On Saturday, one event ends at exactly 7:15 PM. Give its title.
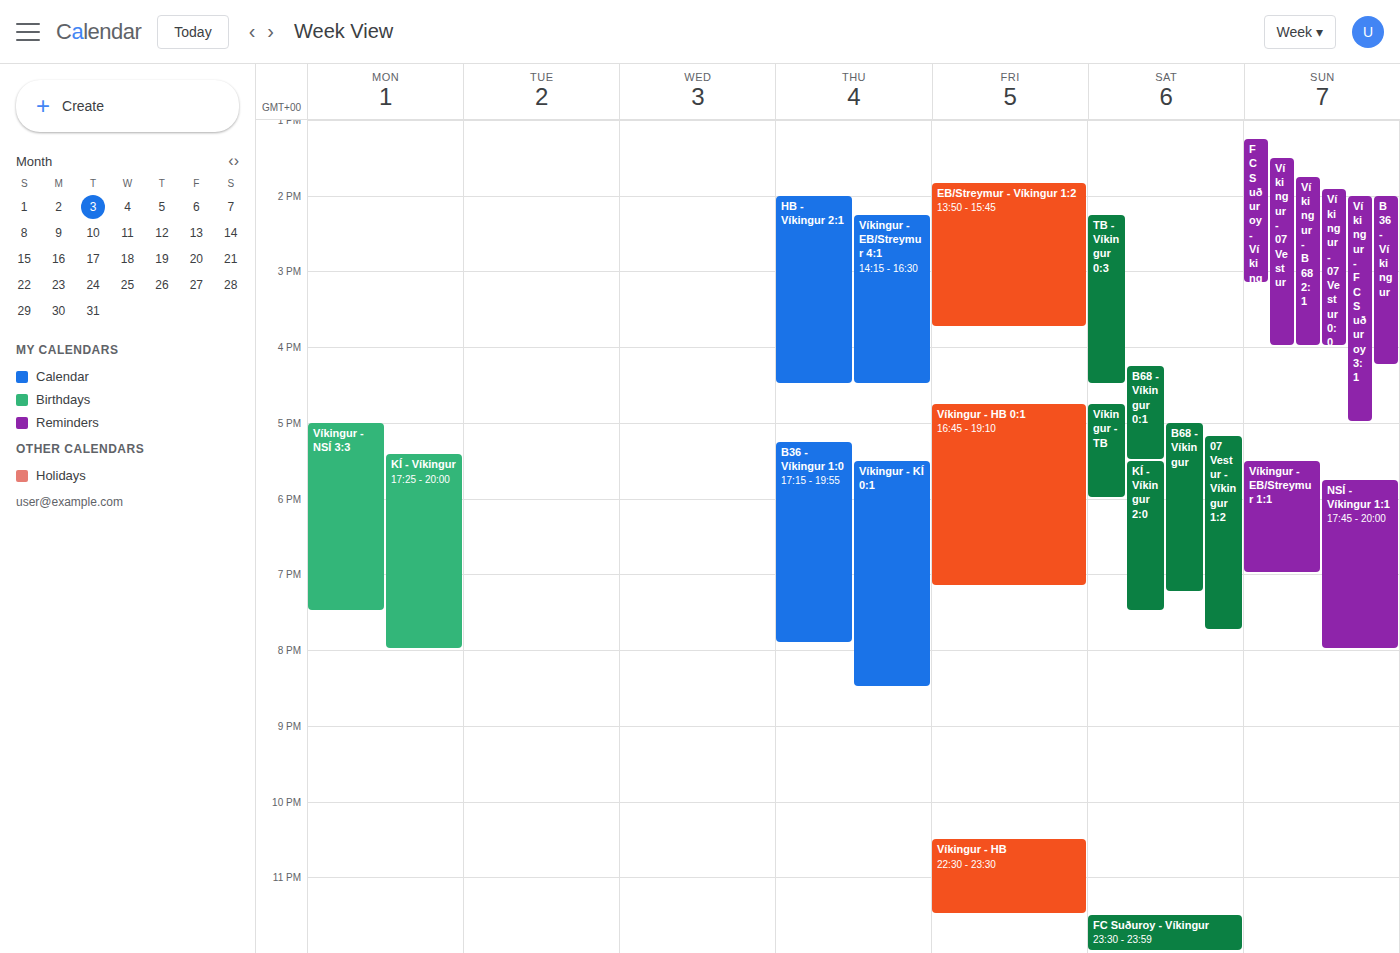
"B68 - Víkingur"